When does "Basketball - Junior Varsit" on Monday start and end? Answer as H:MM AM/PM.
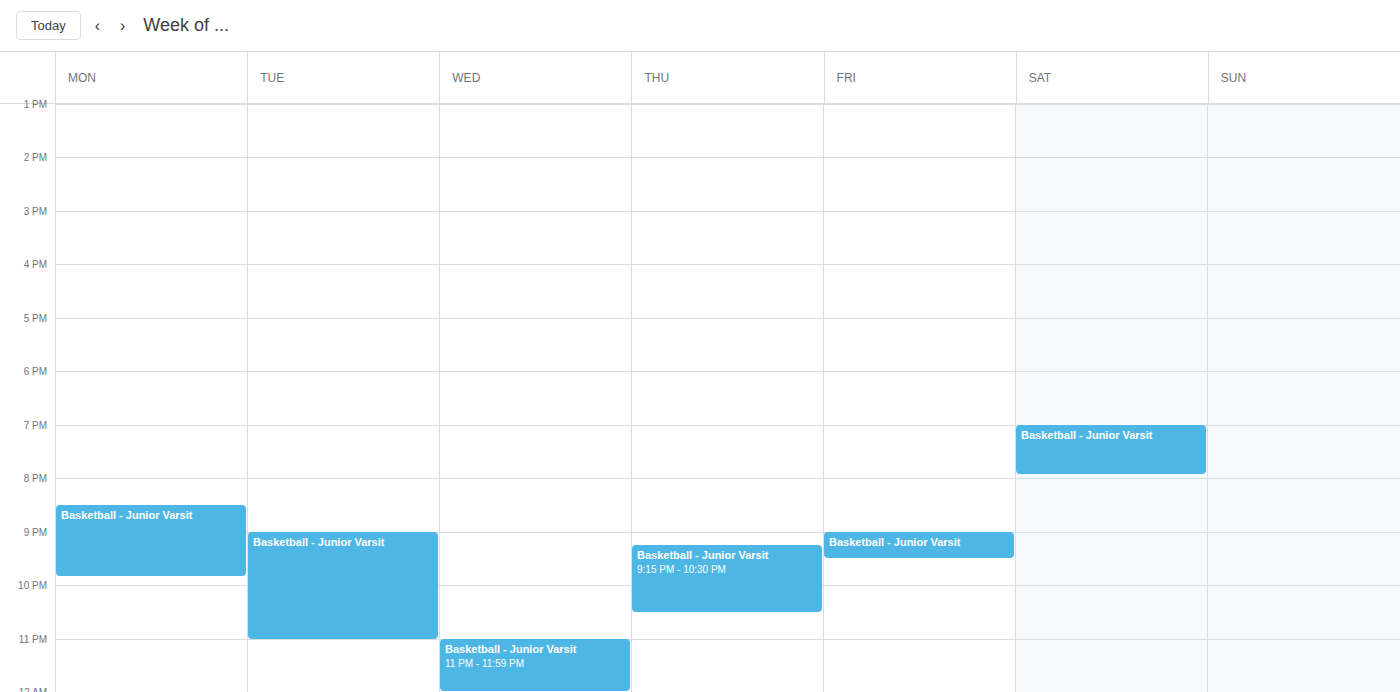
8:30 PM to 9:50 PM